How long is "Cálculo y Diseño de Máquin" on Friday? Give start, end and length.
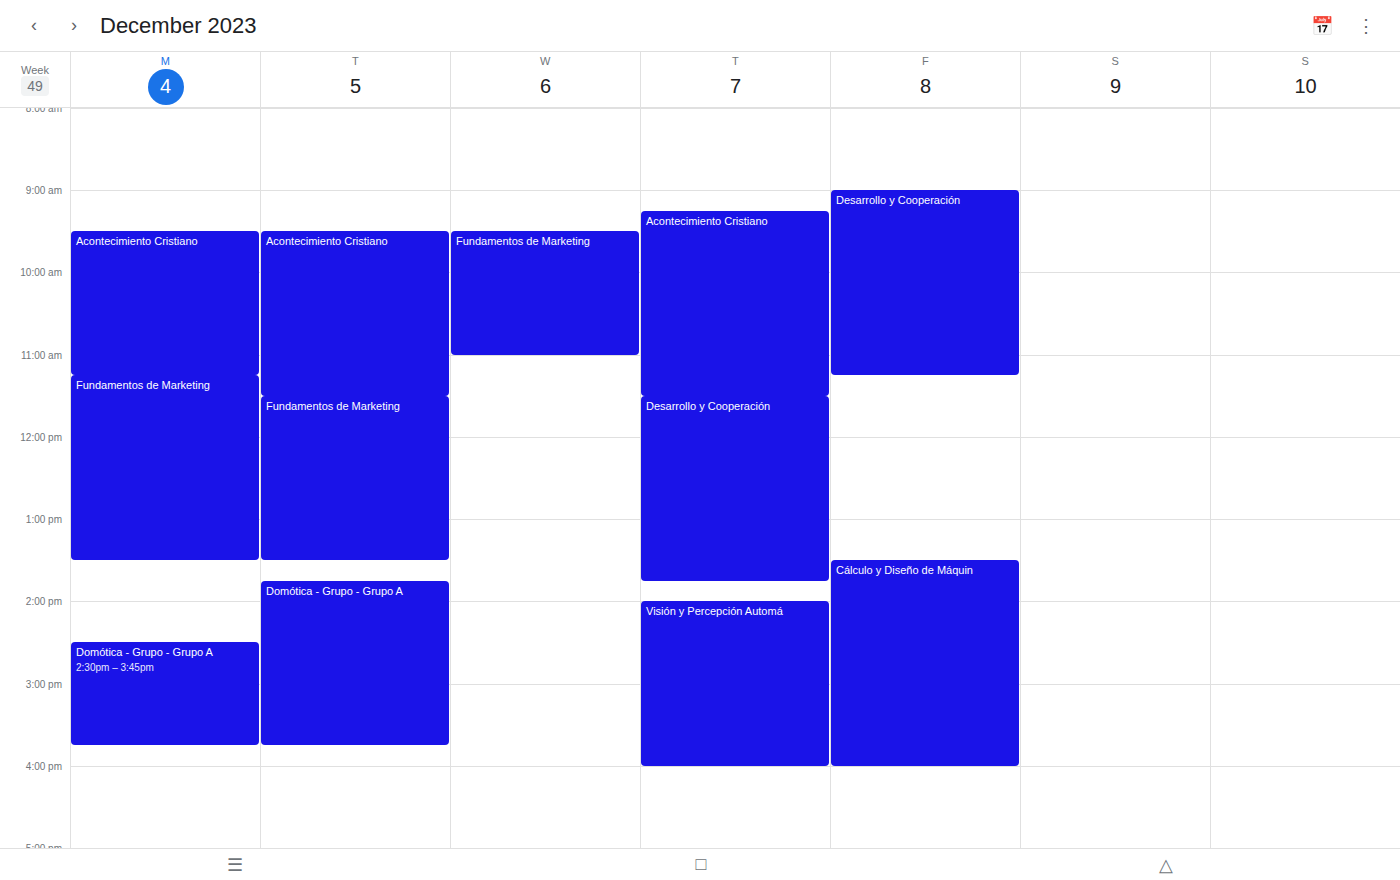
1:30 PM to 4:00 PM, 2 hours 30 minutes